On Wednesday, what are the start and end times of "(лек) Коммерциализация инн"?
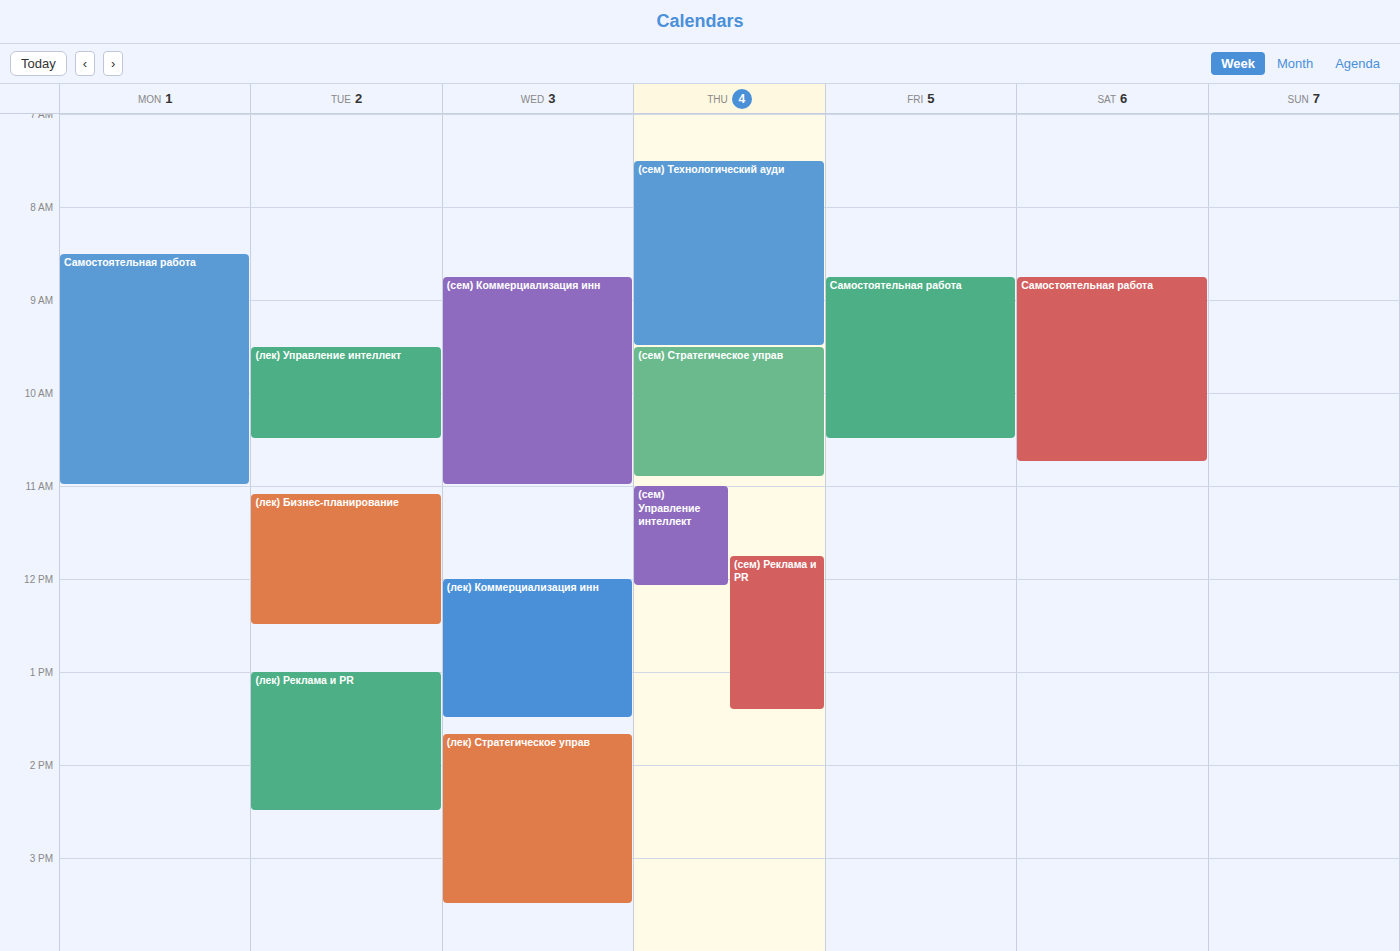
12:00 PM to 1:30 PM